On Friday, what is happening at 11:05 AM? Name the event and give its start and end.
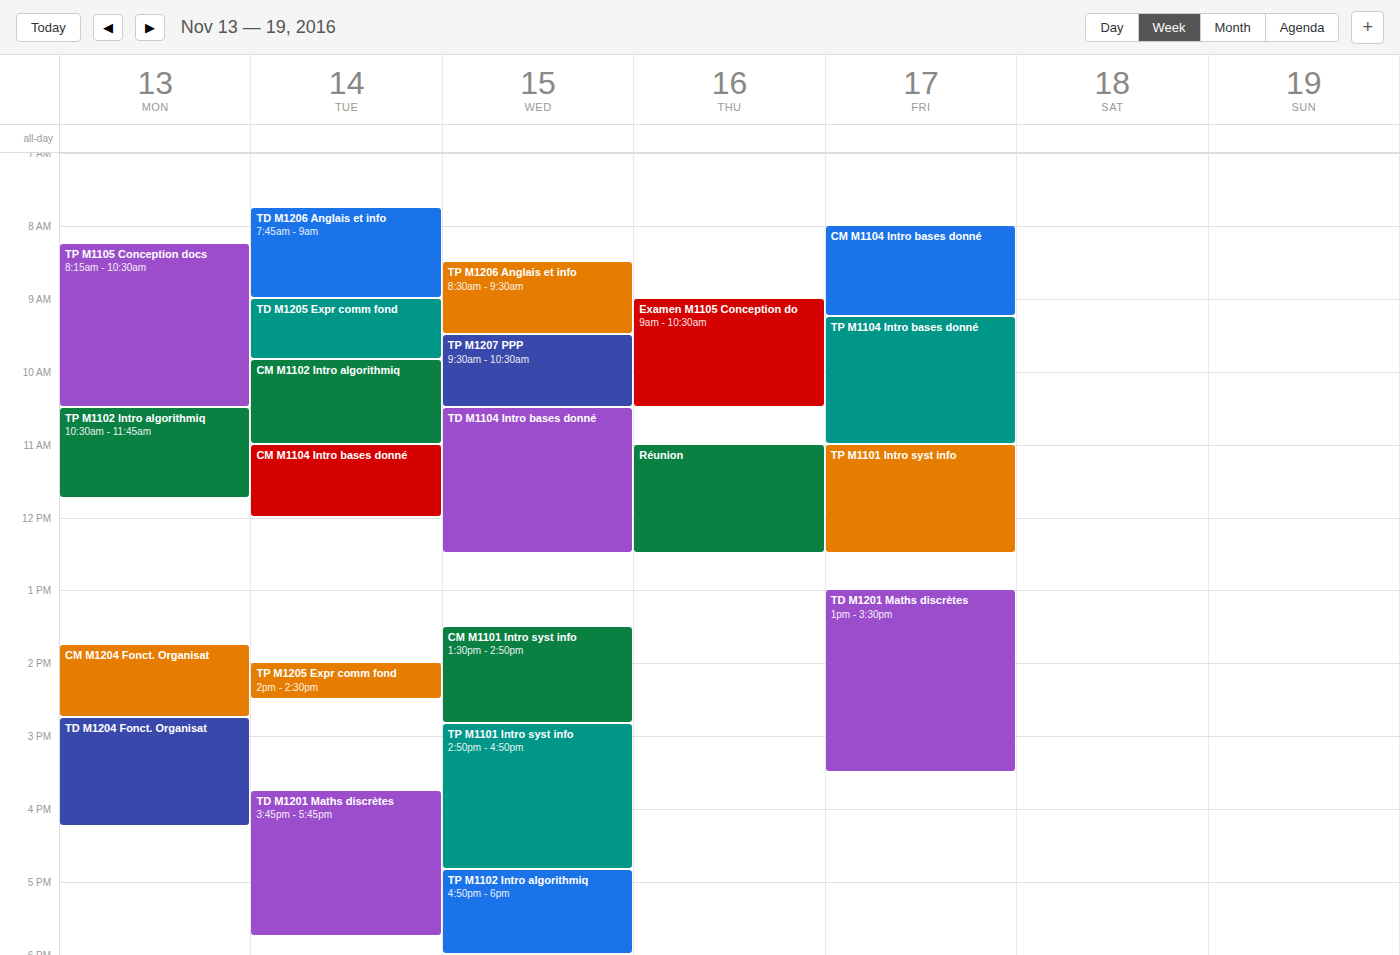
"TP M1101 Intro syst info", 11:00 AM to 12:30 PM